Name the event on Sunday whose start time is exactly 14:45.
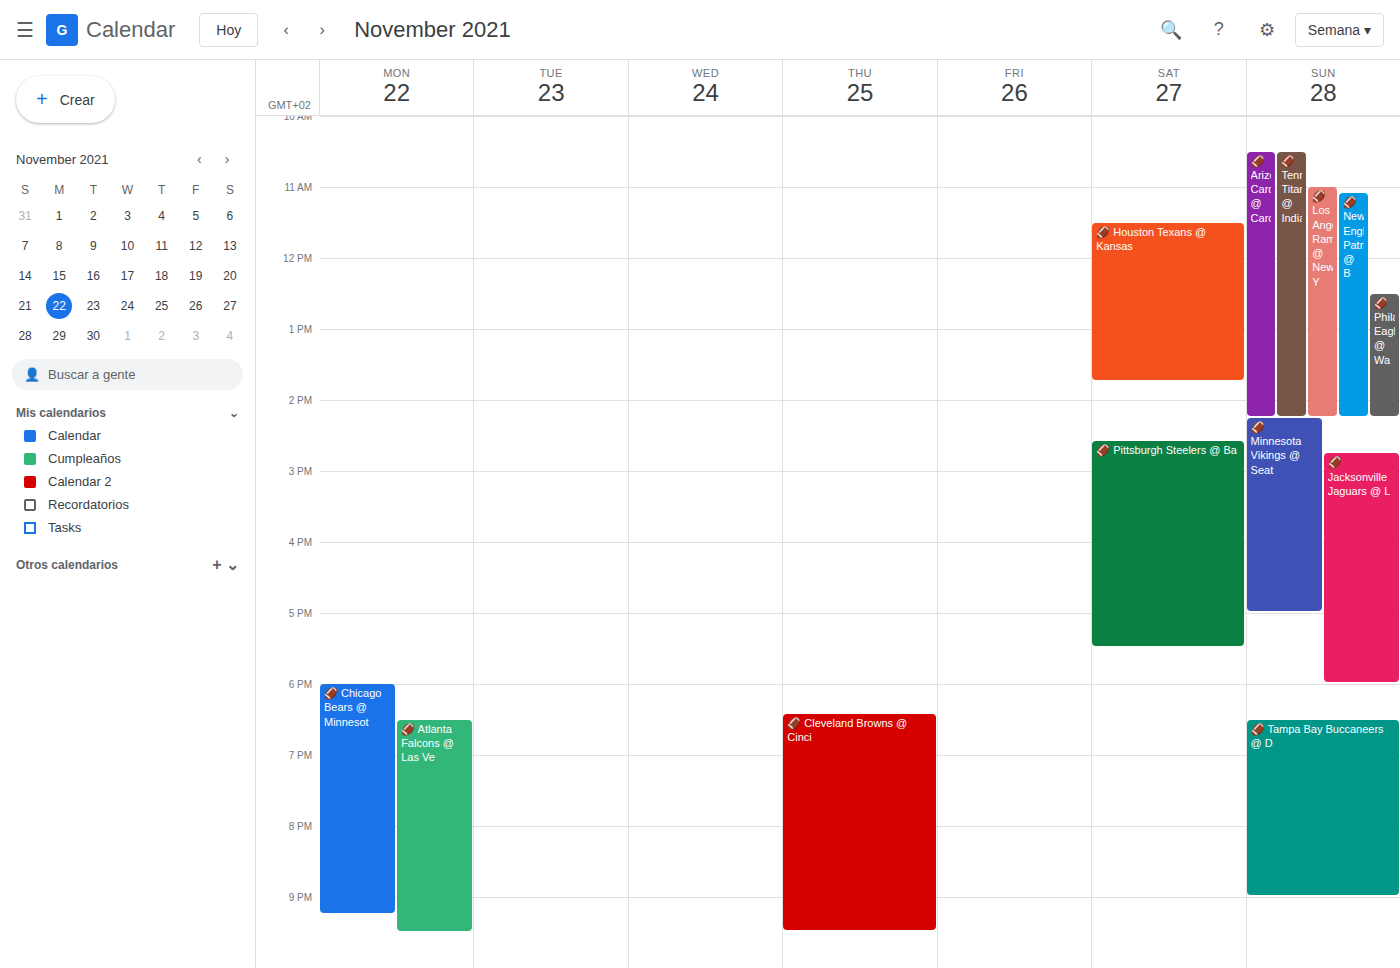
"🏈 Jacksonville Jaguars @ L"